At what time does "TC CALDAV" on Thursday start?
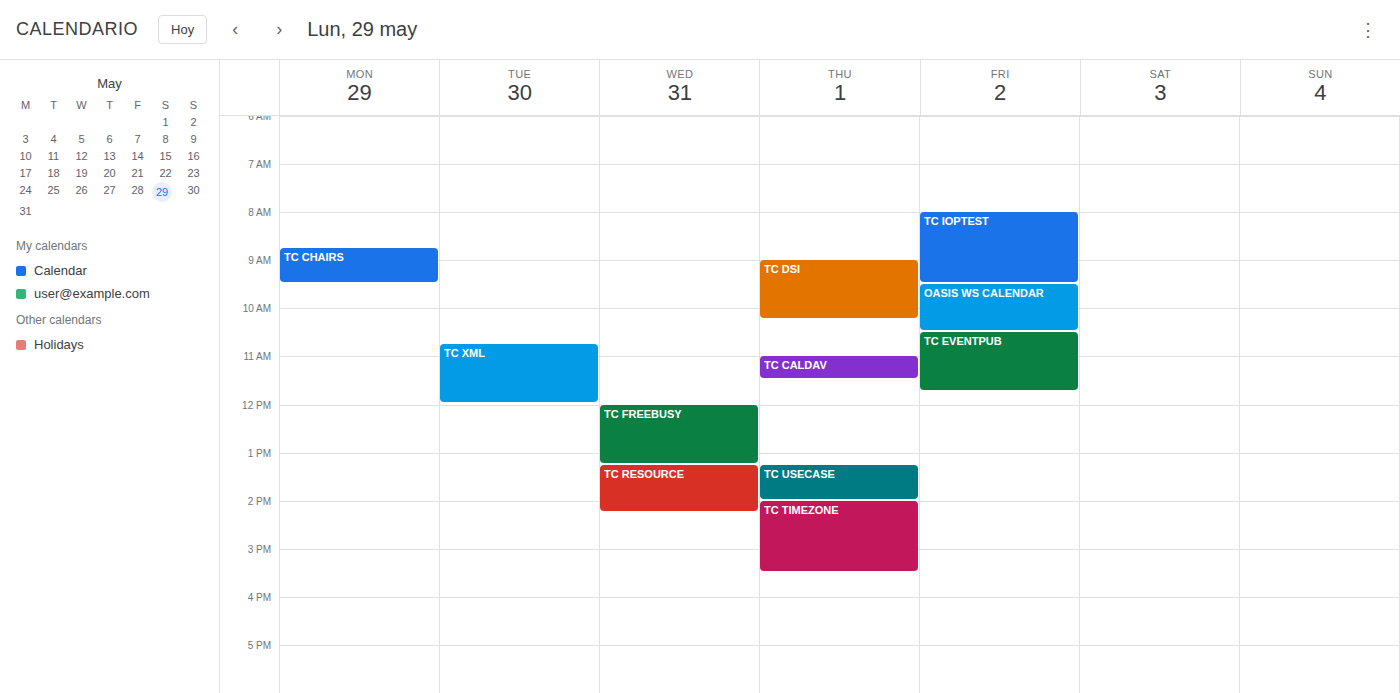
11:00 AM